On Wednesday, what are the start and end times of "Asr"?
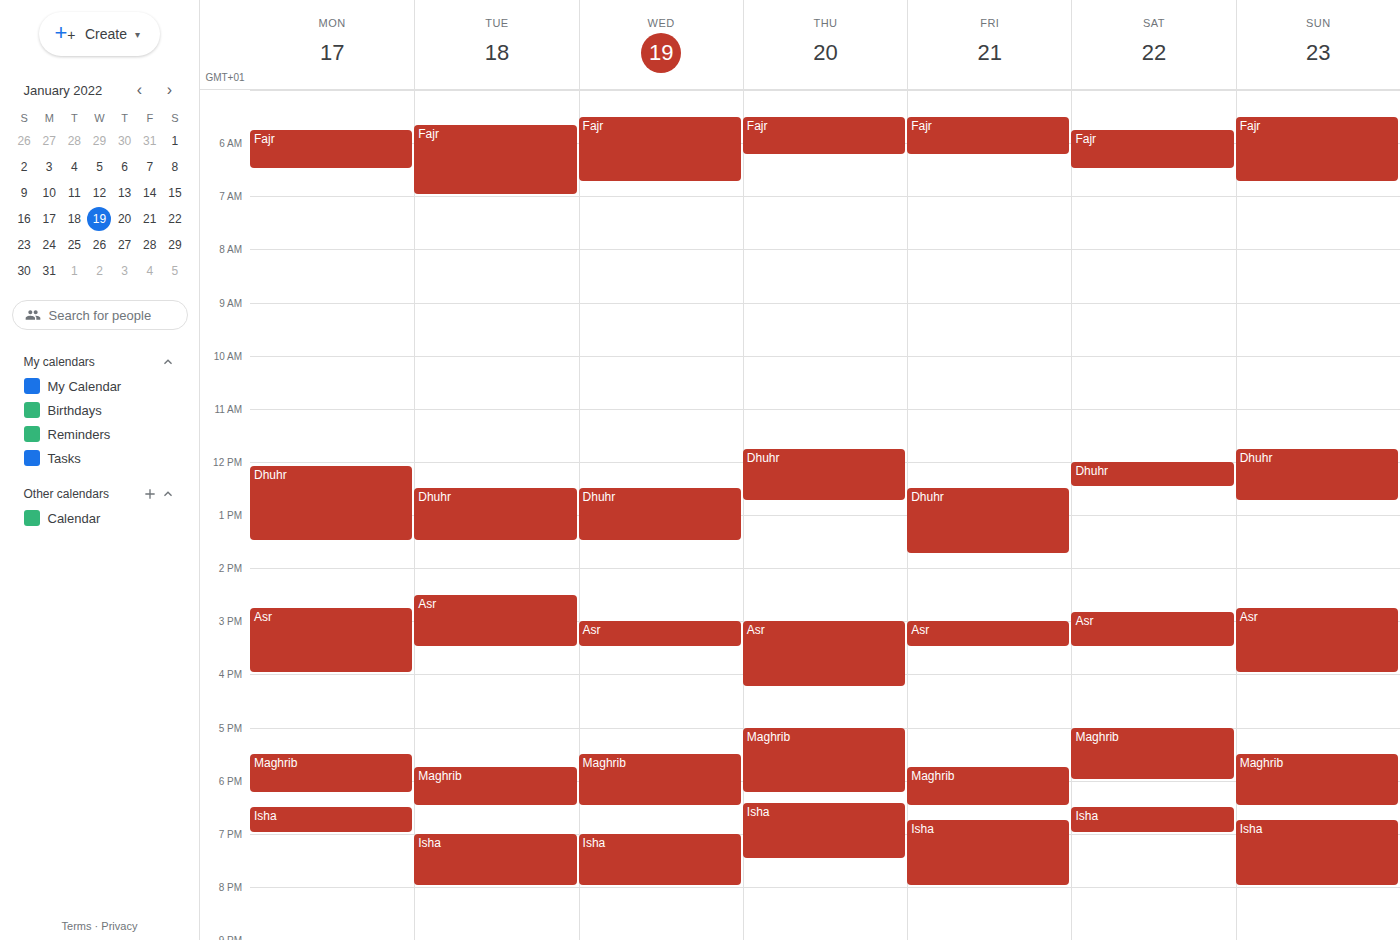
15:00 to 15:30